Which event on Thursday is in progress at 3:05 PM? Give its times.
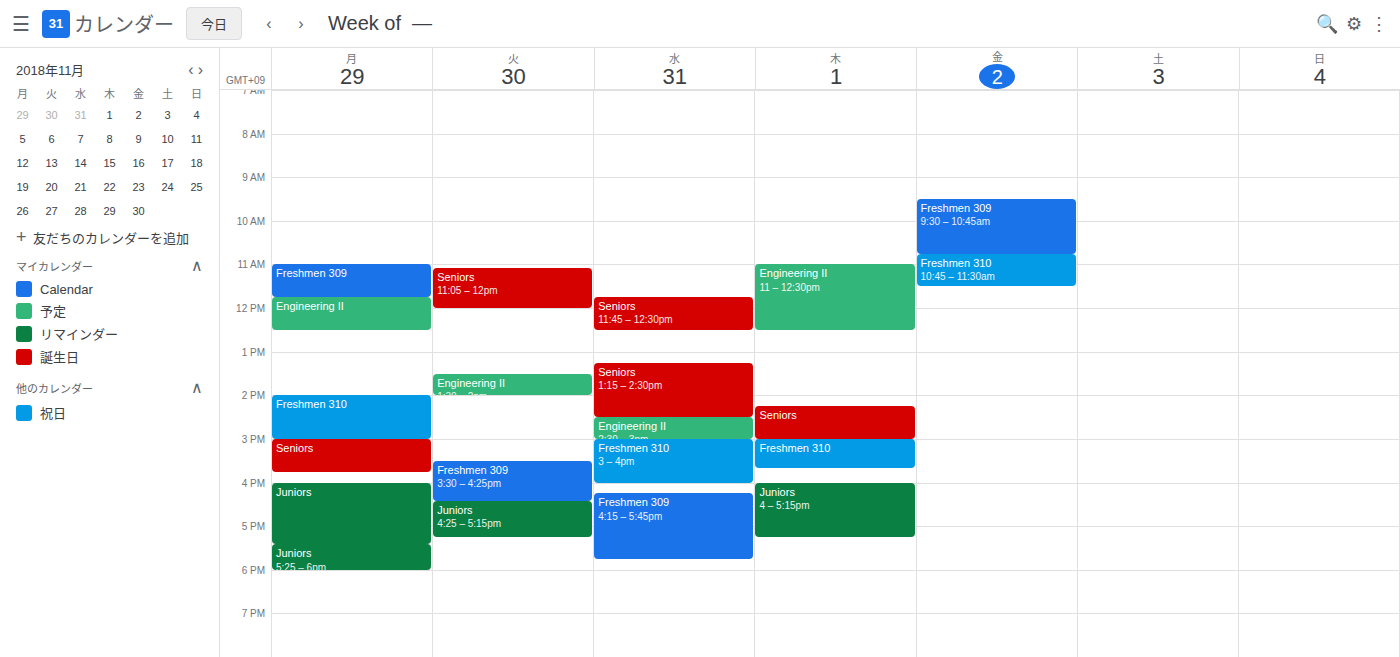
"Freshmen 310", 3:00 PM to 3:40 PM